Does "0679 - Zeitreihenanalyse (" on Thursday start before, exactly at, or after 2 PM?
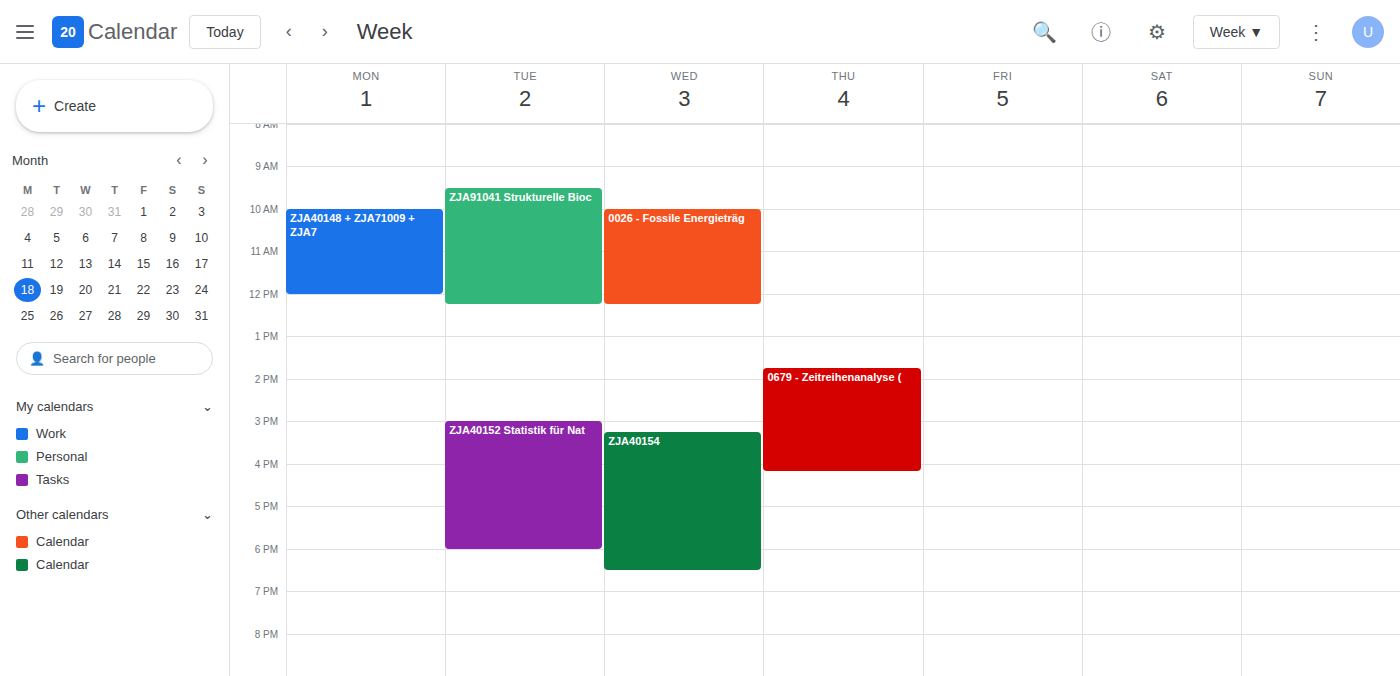
1:45 PM -- before 2 PM, 15 minutes above the 2 PM line.